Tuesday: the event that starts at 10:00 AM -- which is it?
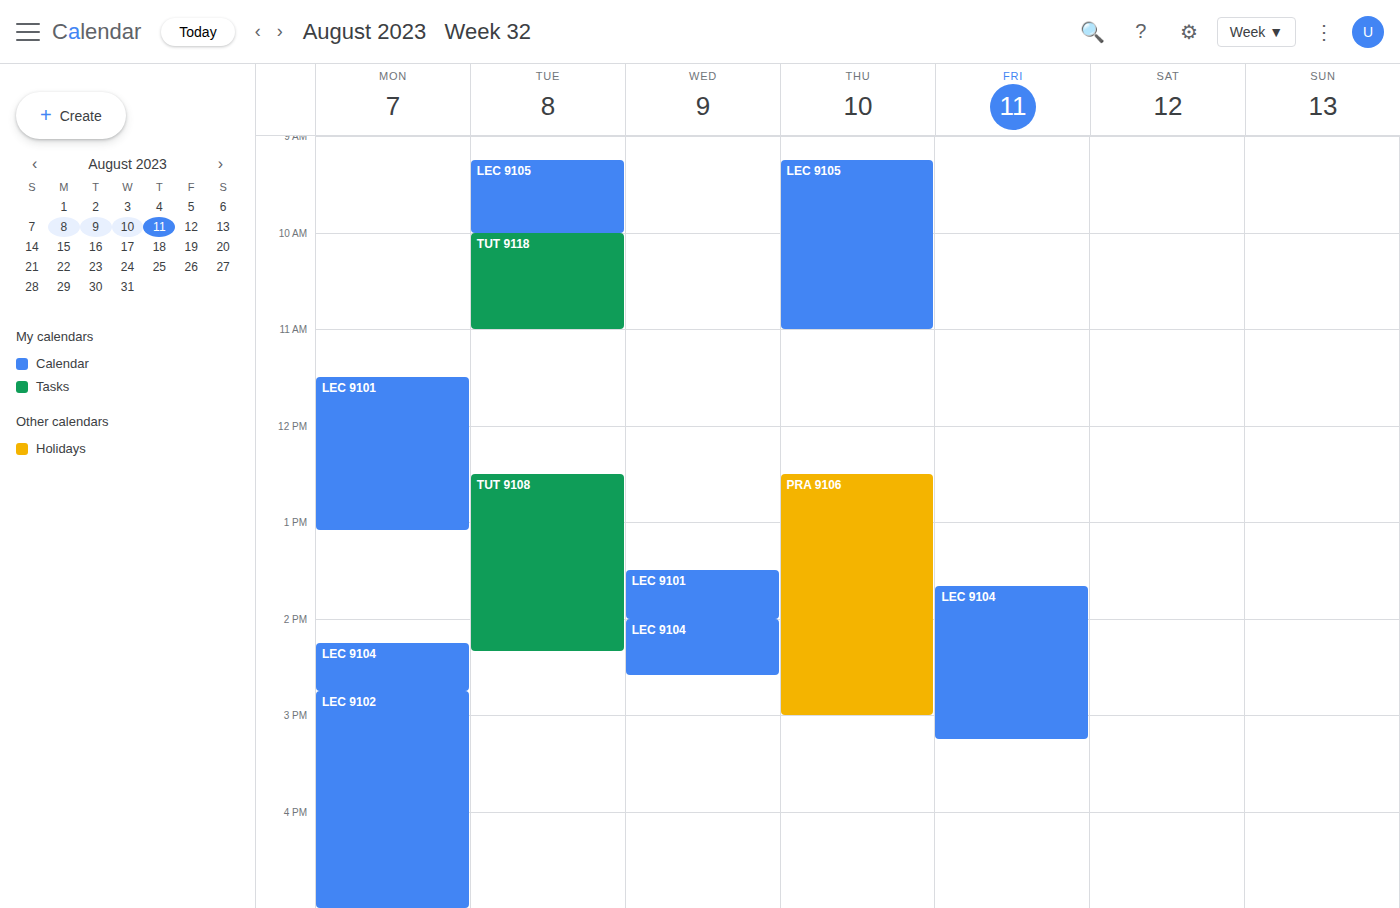
"TUT 9118"